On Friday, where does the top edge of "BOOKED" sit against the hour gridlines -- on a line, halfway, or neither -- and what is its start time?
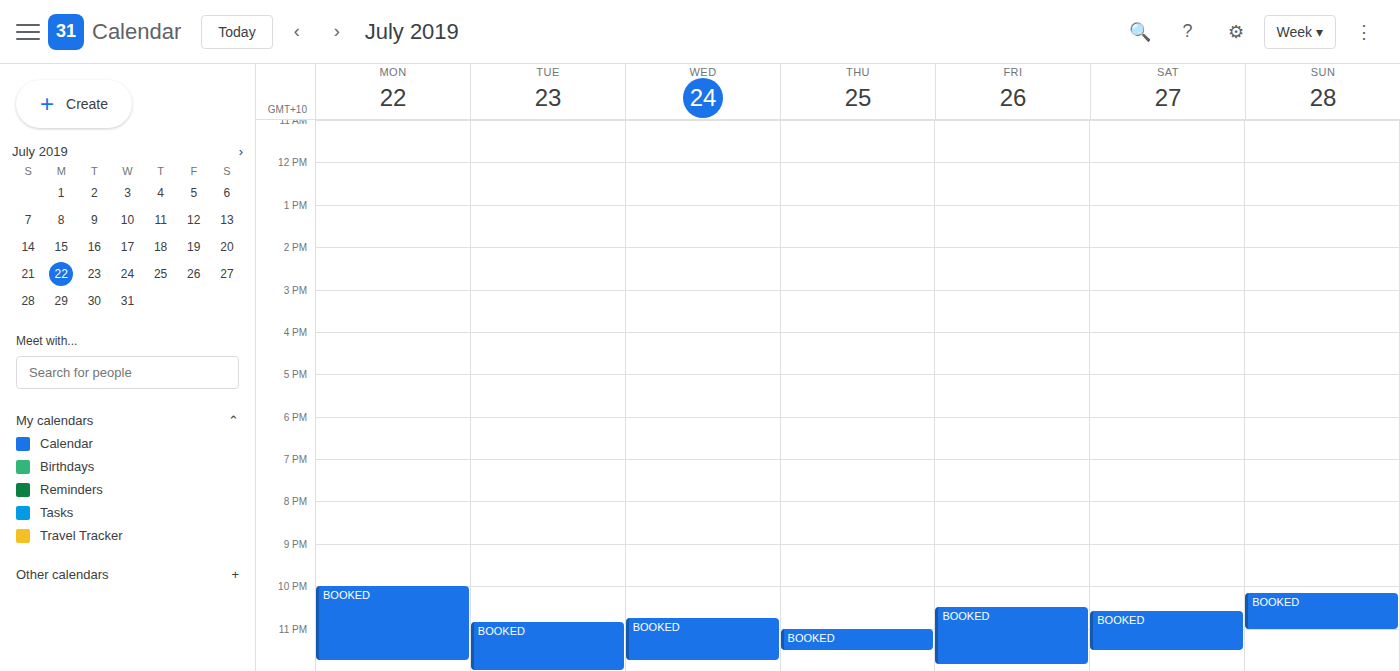
10:30 PM -- halfway between the 10 PM and 11 PM lines.